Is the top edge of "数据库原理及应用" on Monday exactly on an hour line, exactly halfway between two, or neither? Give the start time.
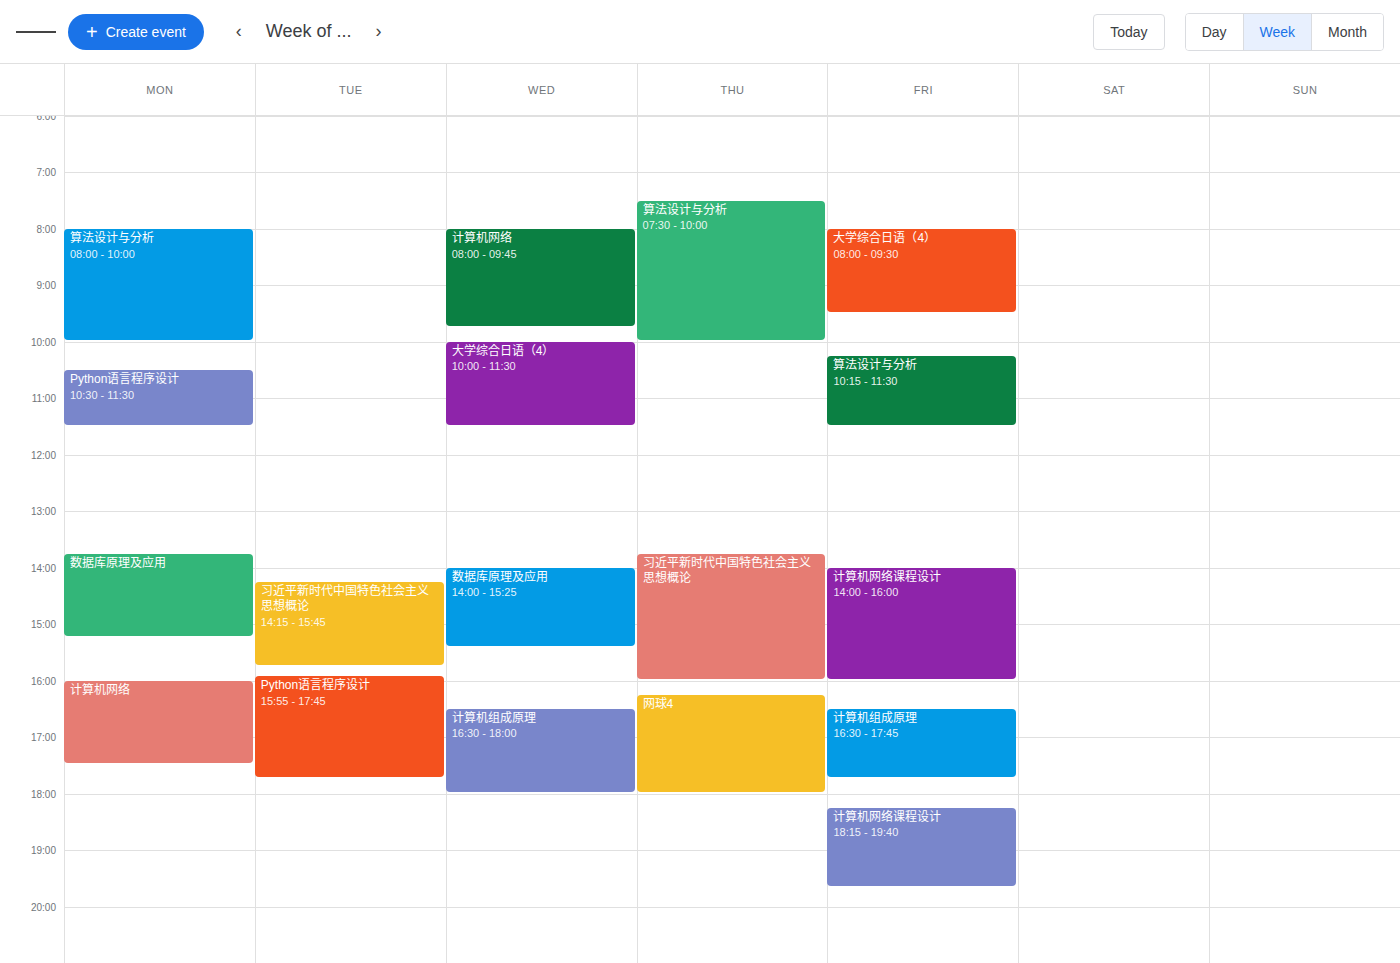
1:45 PM -- neither: three quarters of the way from the 1 PM line to the 2 PM line.